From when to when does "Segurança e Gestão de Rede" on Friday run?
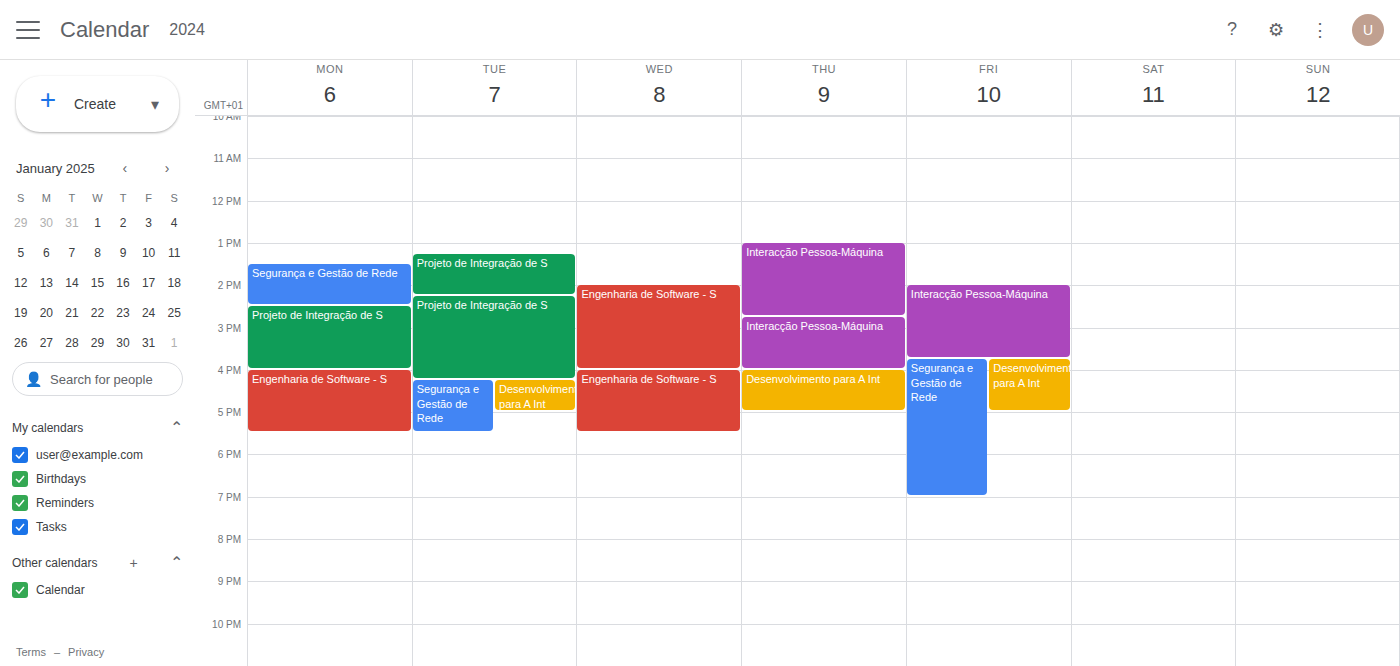
3:45 PM to 7:00 PM